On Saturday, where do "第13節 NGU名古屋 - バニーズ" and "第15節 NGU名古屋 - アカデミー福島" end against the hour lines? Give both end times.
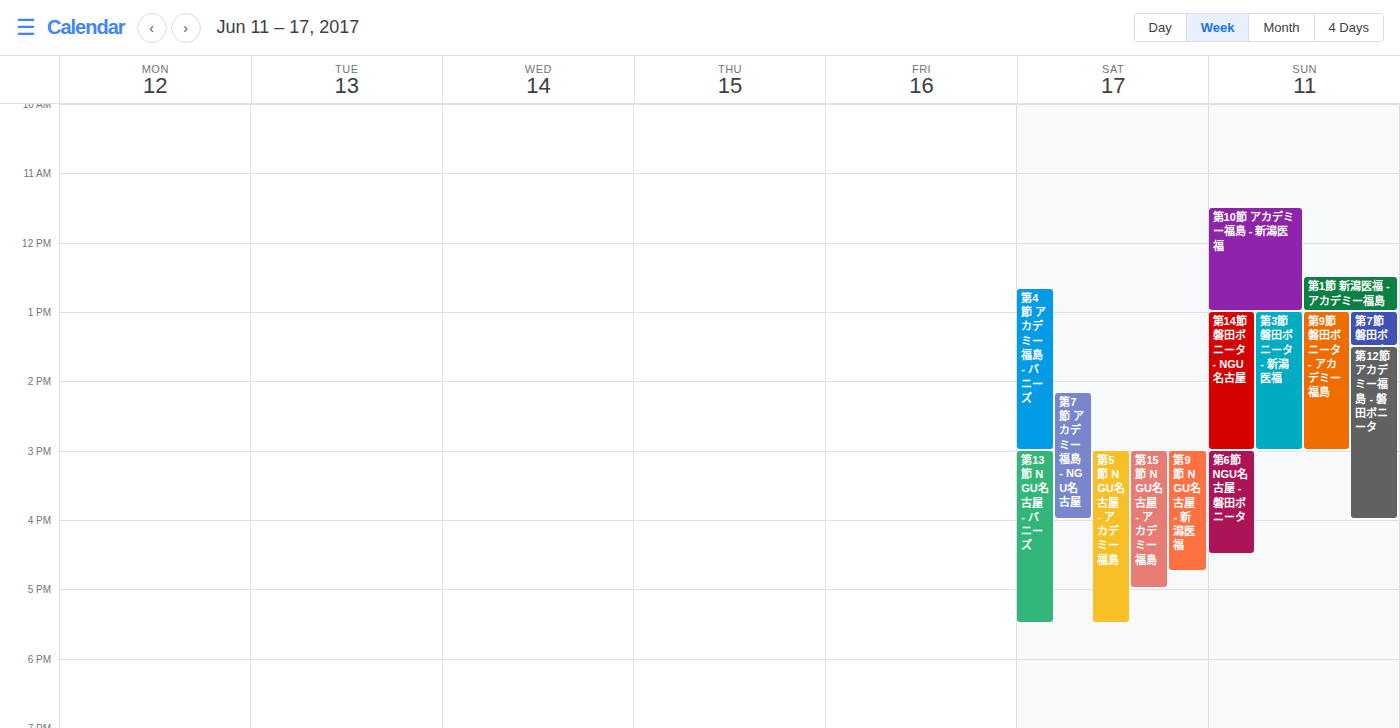
"第13節 NGU名古屋 - バニーズ": 5:30 PM, halfway between the 5 PM and 6 PM lines. "第15節 NGU名古屋 - アカデミー福島": 5:00 PM, exactly on the 5 PM line.